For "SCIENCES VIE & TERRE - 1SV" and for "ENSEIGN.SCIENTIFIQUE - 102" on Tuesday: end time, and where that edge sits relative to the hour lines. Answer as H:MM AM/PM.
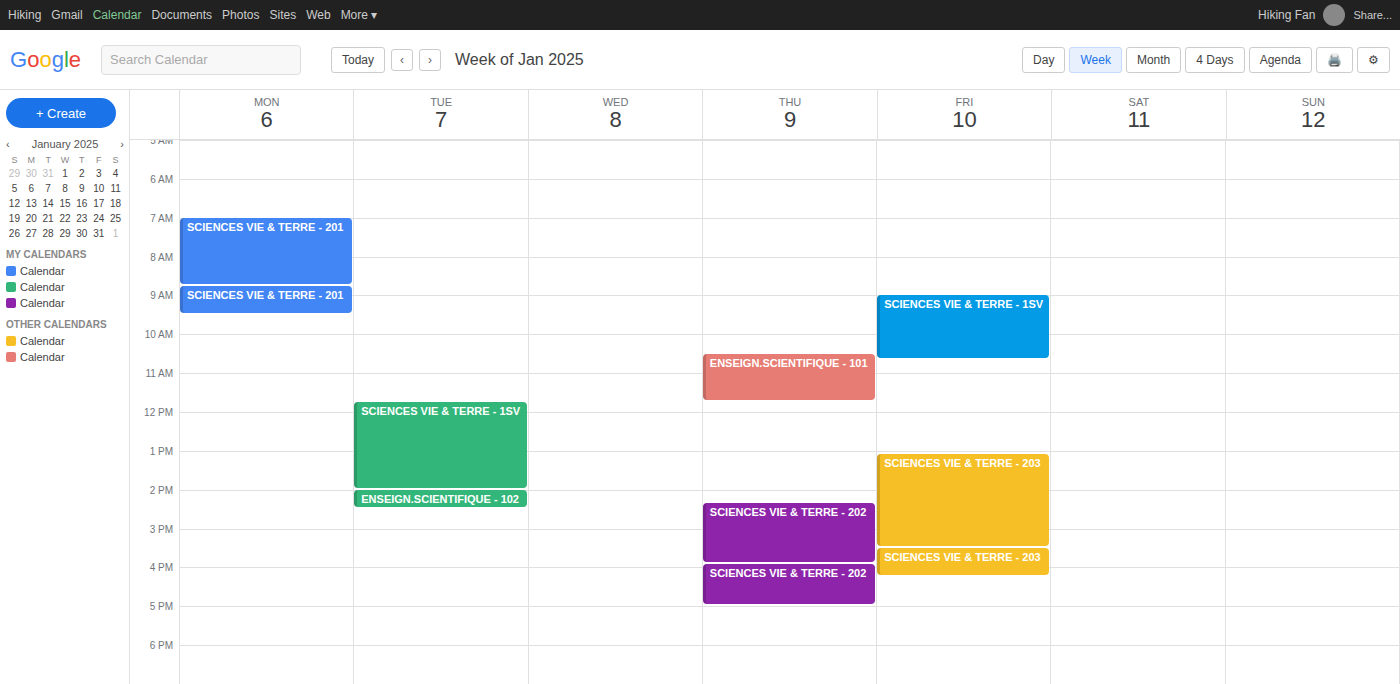
"SCIENCES VIE & TERRE - 1SV": 2:00 PM, exactly on the 2 PM line. "ENSEIGN.SCIENTIFIQUE - 102": 2:30 PM, halfway between the 2 PM and 3 PM lines.